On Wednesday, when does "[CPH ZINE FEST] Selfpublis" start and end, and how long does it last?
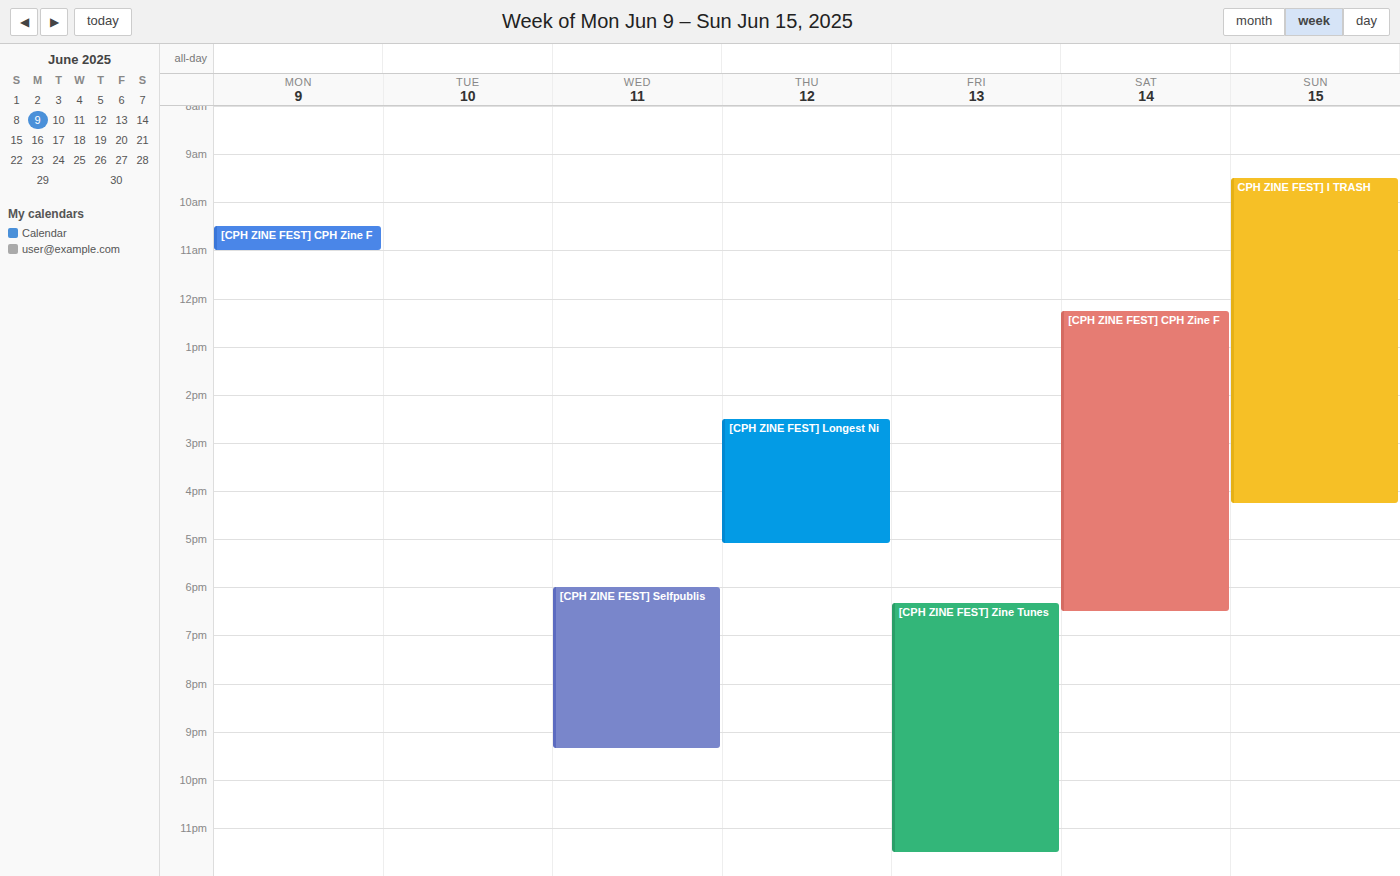
6:00 PM to 9:20 PM, 3 hours 20 minutes